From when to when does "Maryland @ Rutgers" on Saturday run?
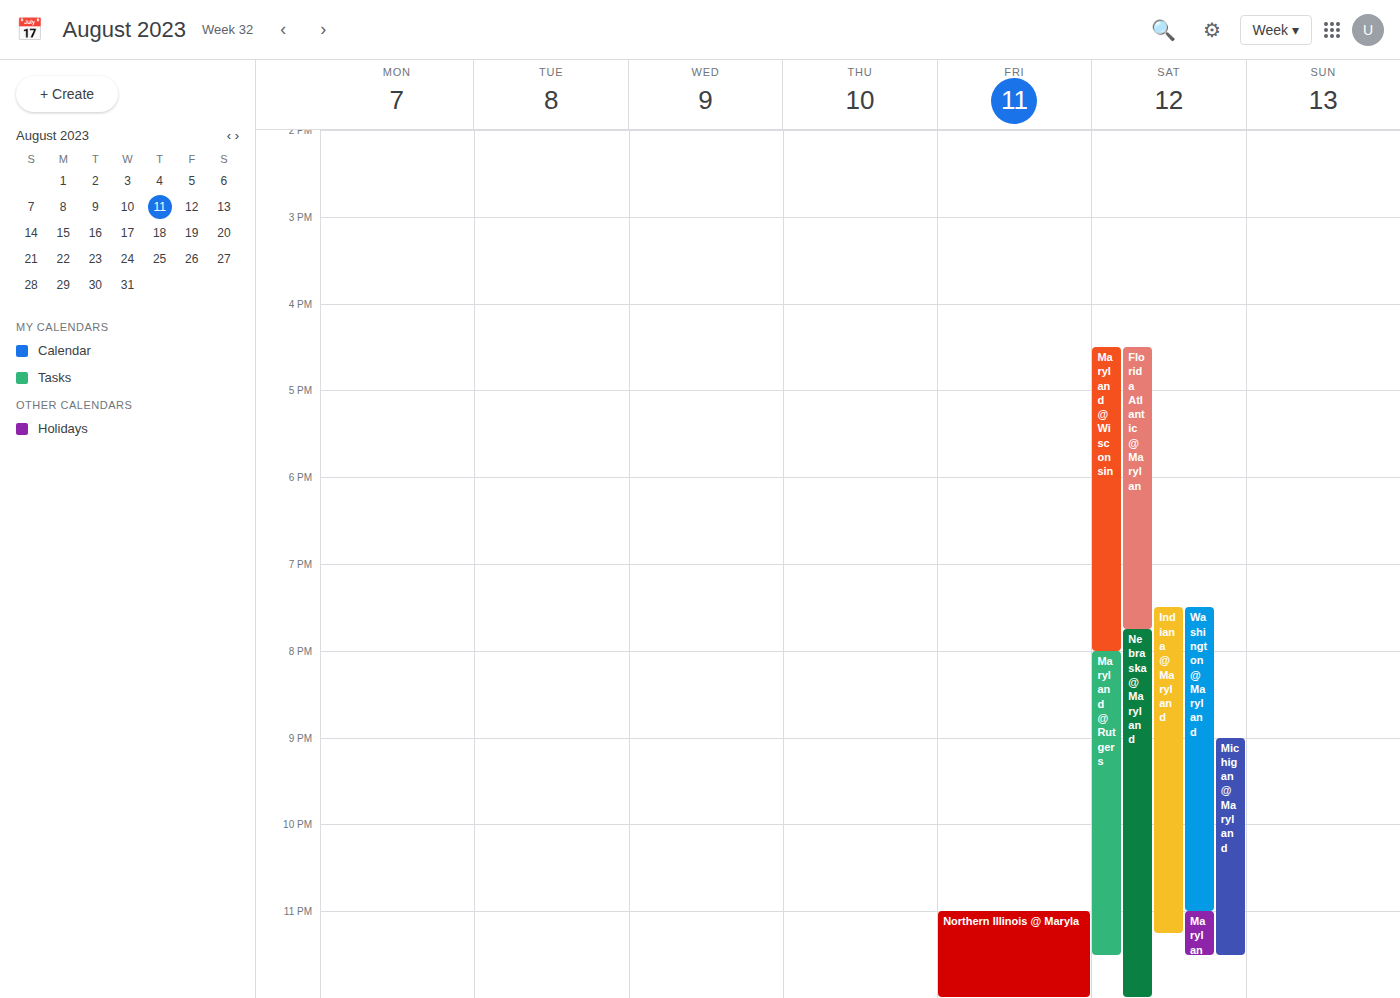
8:00 PM to 11:30 PM